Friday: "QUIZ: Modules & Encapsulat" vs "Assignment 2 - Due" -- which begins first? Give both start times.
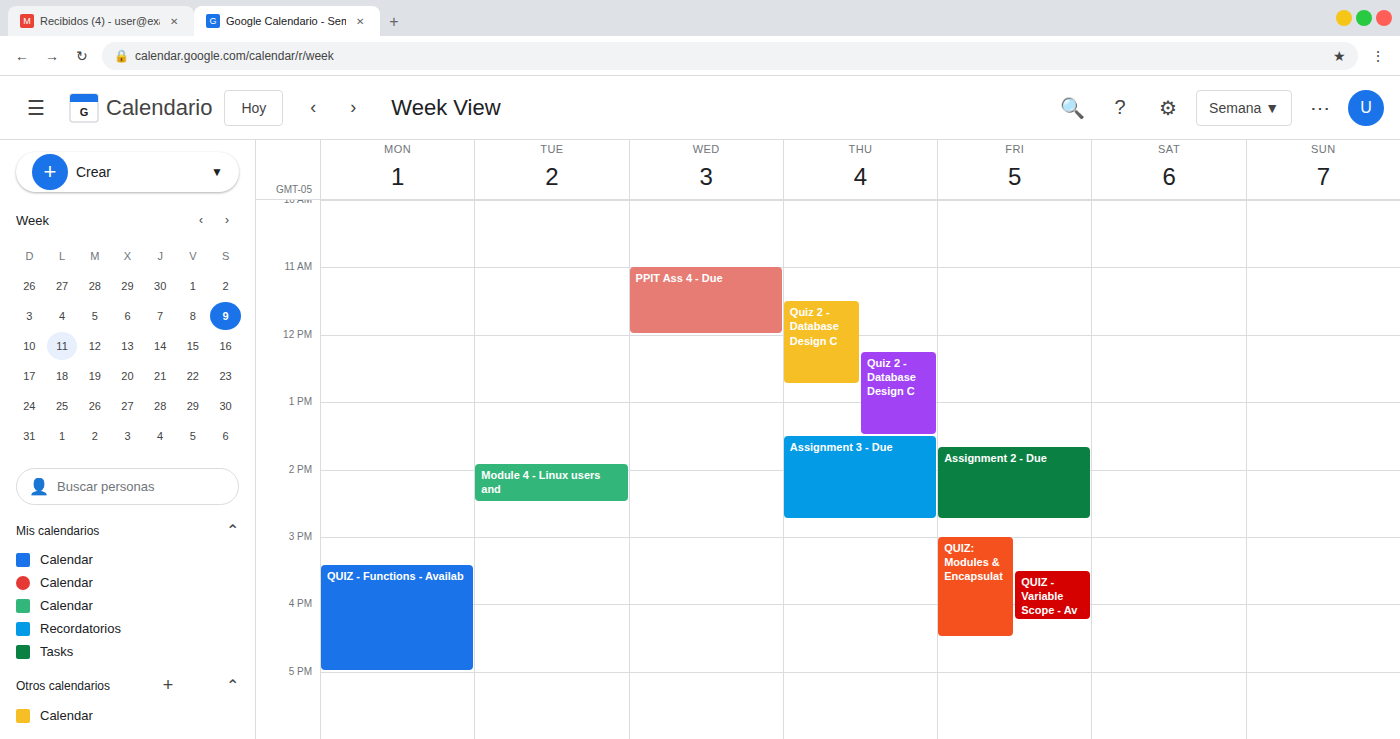
"Assignment 2 - Due" 1:40 PM; "QUIZ: Modules & Encapsulat" 3:00 PM.